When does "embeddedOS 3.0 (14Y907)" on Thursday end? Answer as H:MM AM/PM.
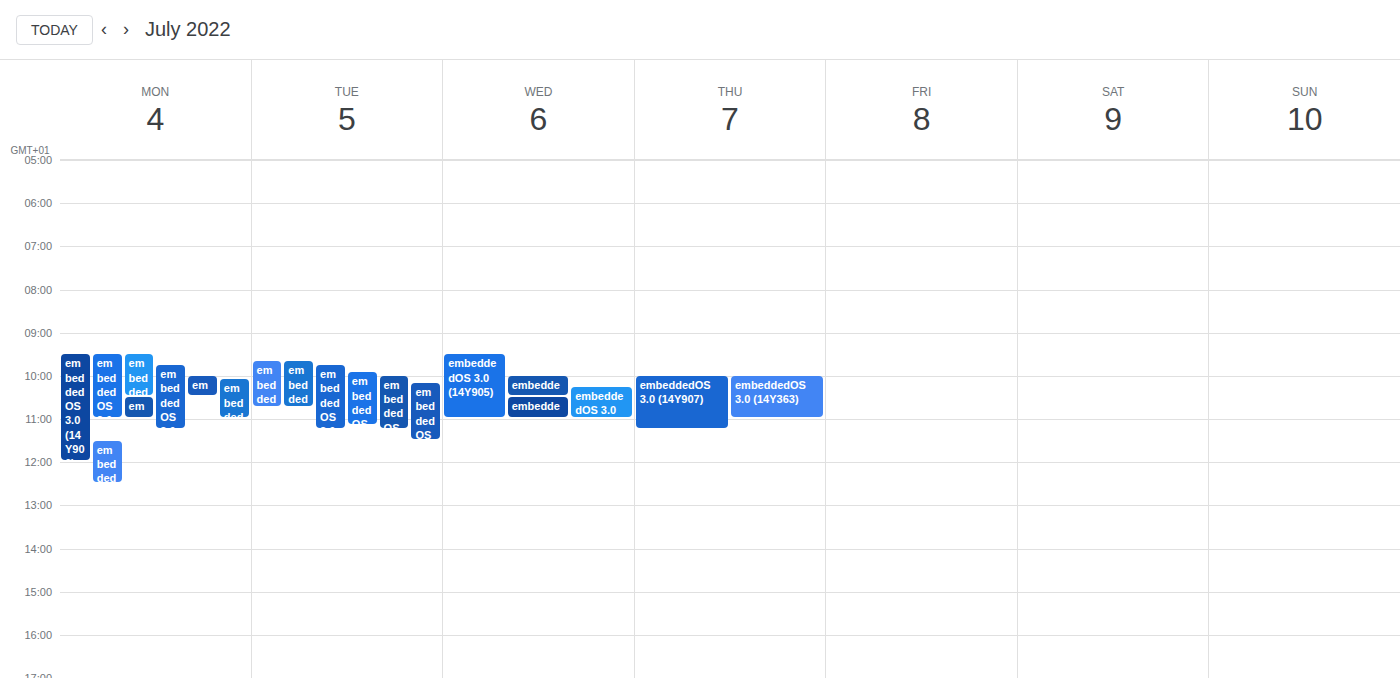
11:15 AM